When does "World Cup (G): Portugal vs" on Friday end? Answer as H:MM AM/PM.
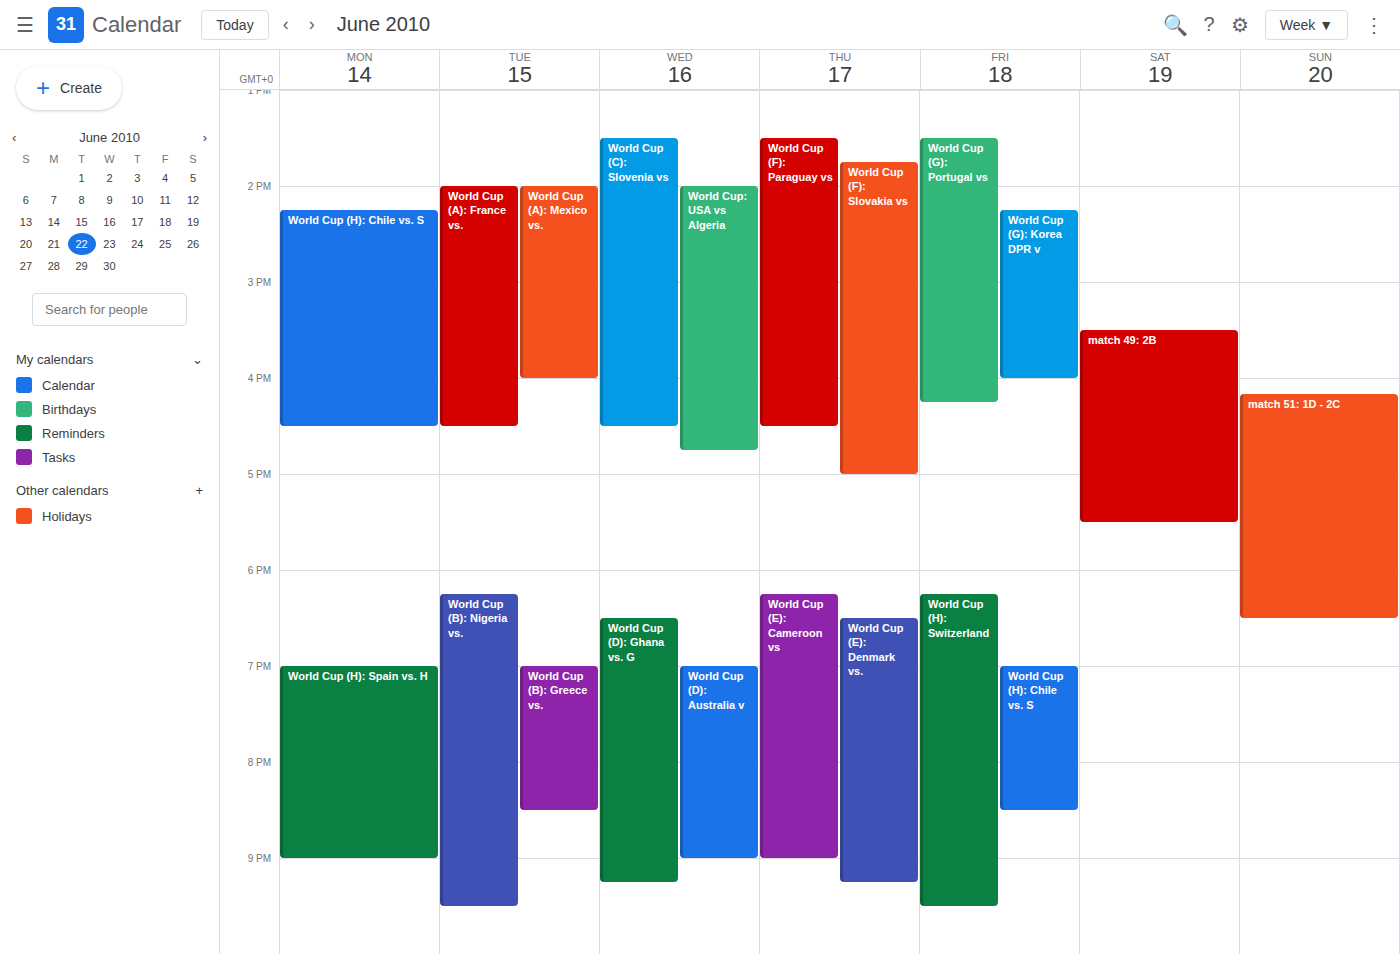
4:15 PM